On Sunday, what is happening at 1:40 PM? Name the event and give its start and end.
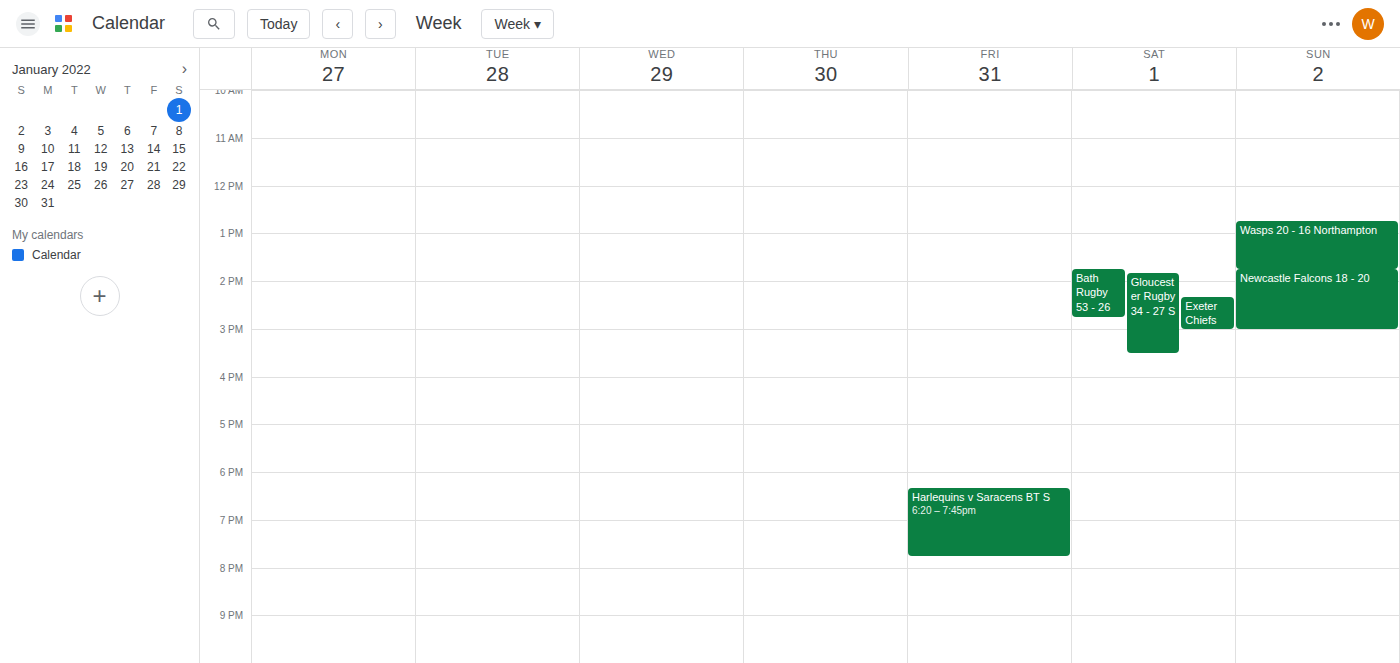
"Wasps 20 - 16 Northampton", 12:45 PM to 1:45 PM